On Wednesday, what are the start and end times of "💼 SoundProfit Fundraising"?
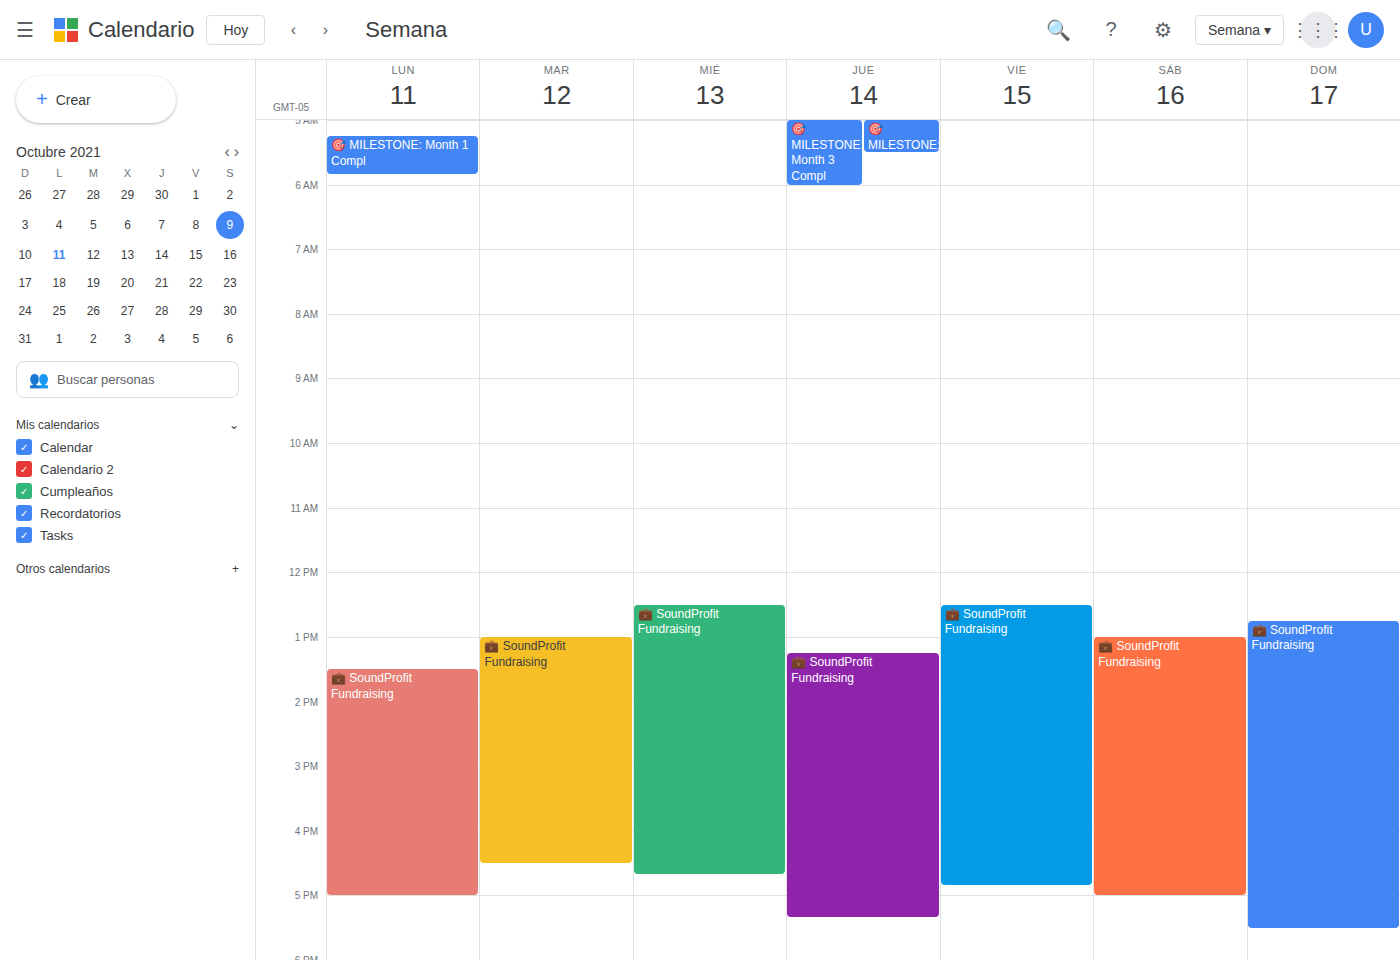
12:30 PM to 4:40 PM